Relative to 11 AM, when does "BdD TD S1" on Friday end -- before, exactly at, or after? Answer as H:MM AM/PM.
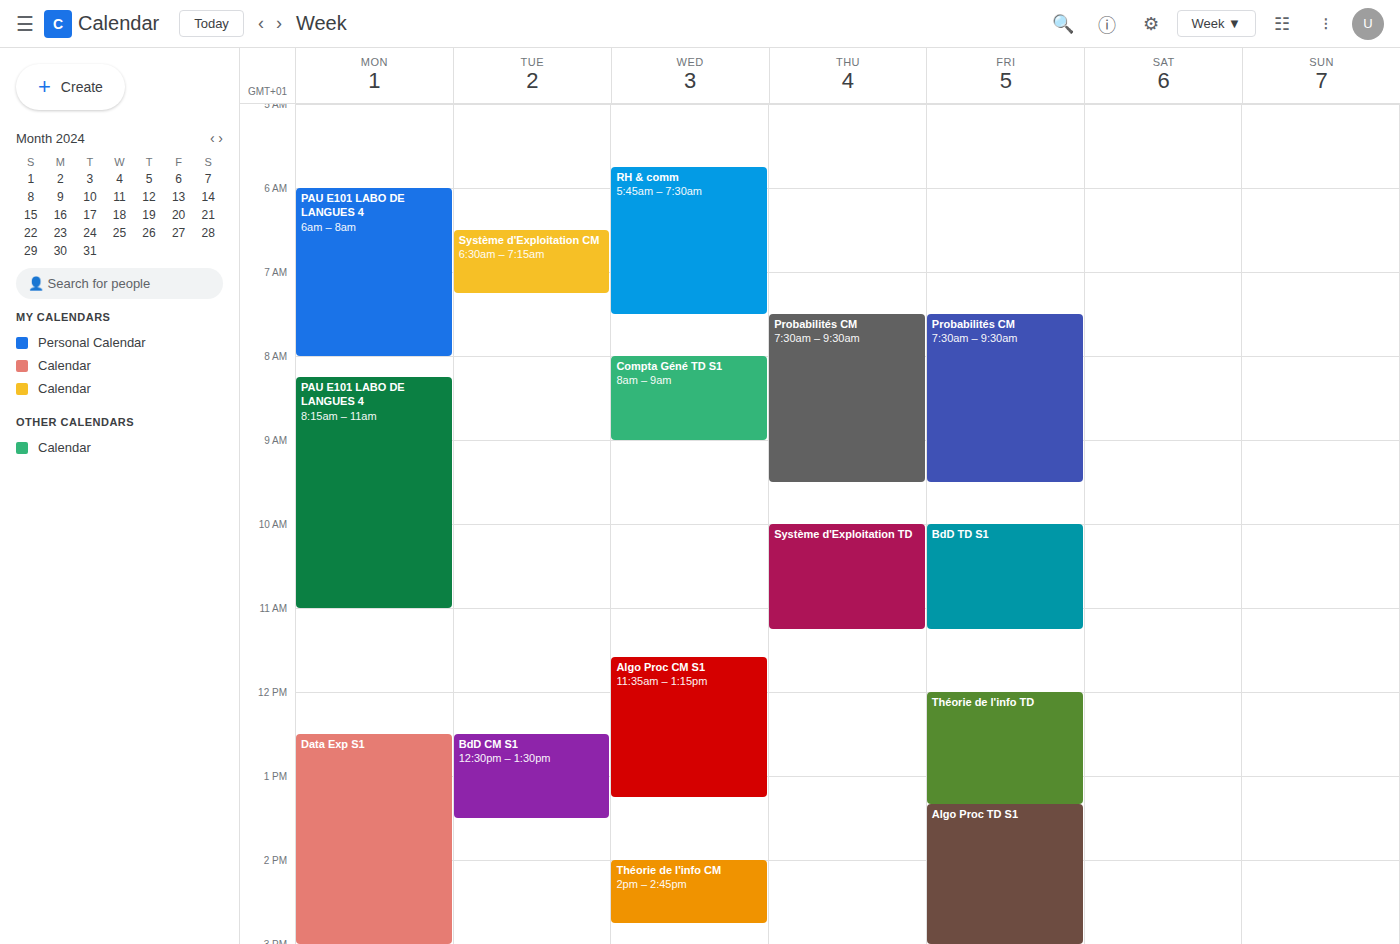
11:15 AM -- after 11 AM, 15 minutes below the 11 AM line.